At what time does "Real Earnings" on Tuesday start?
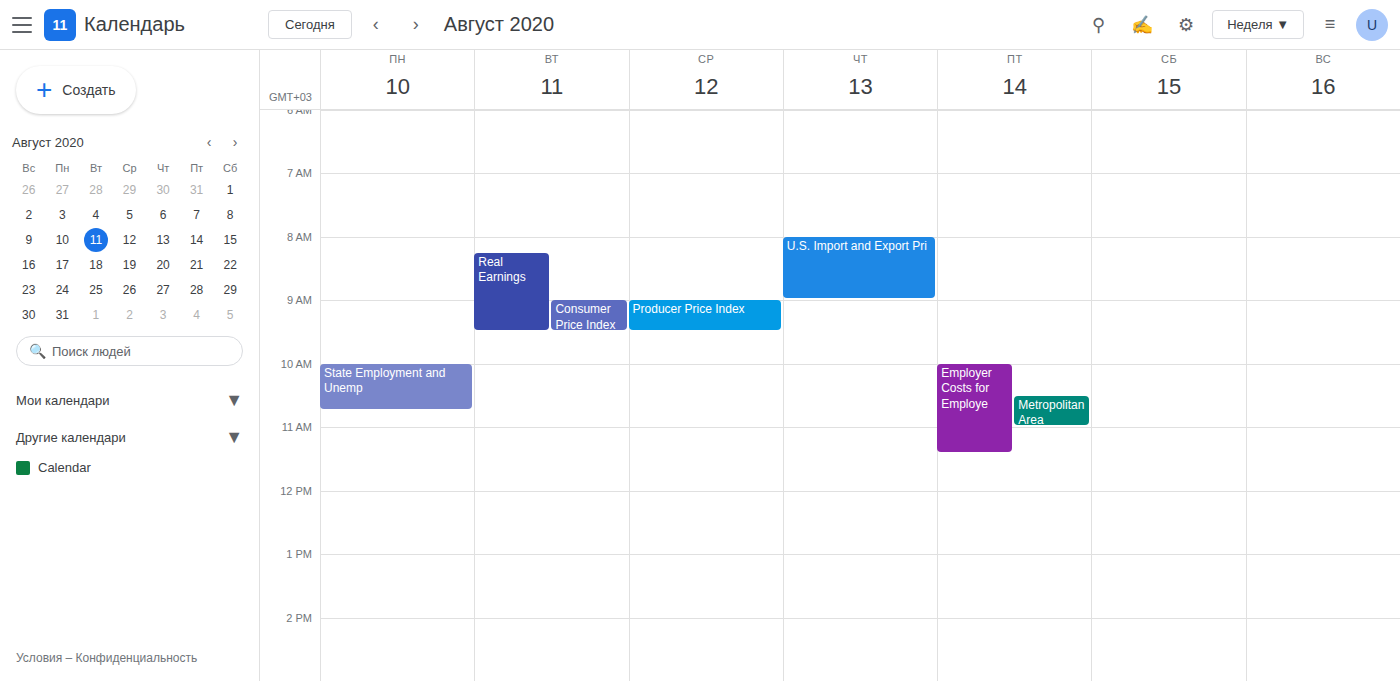
8:15 AM